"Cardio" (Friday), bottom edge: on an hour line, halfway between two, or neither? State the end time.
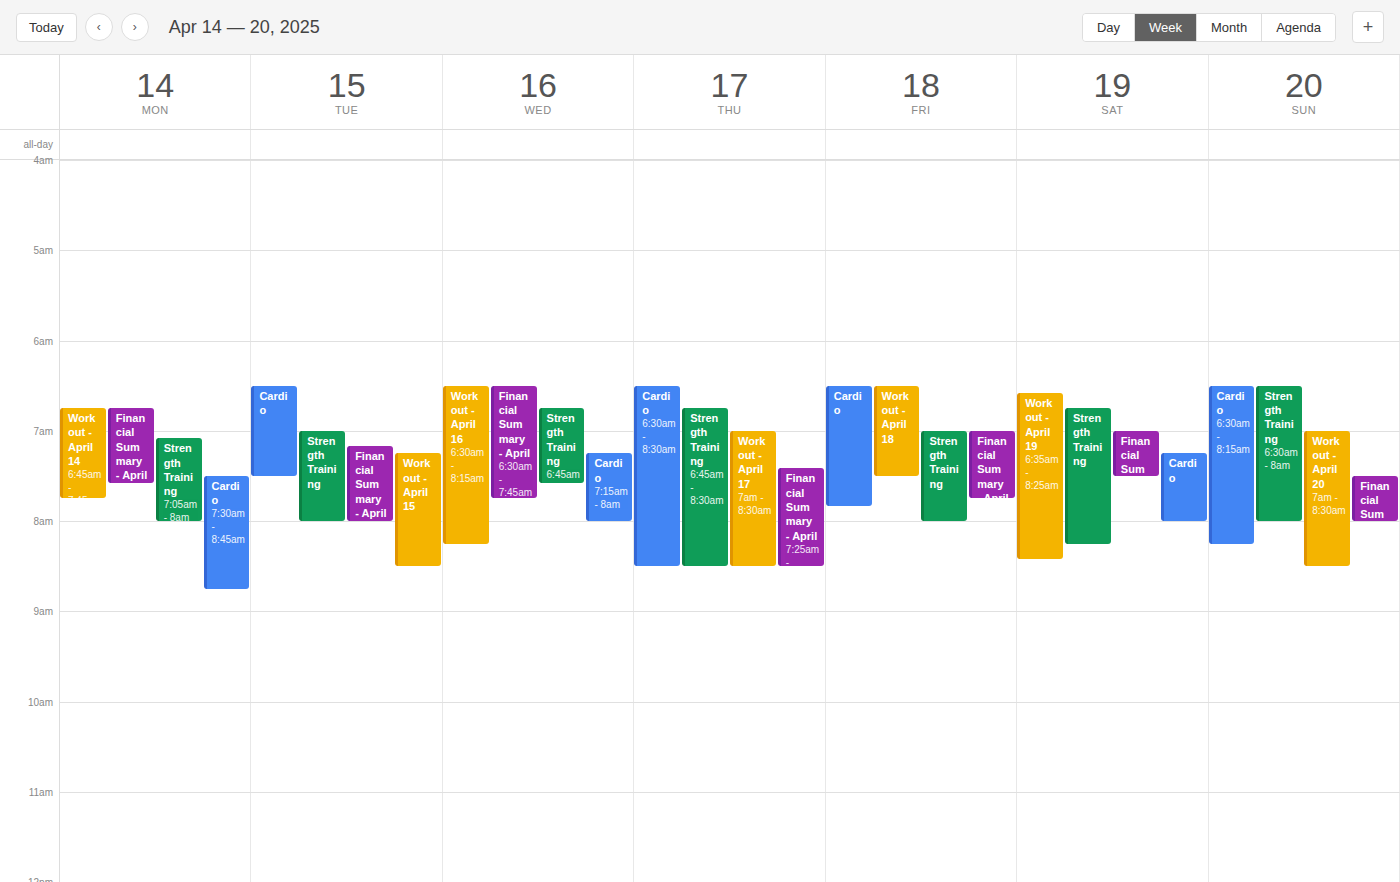
7:50 AM -- neither: 50 minutes below the 7 AM line and 10 minutes above the 8 AM line.